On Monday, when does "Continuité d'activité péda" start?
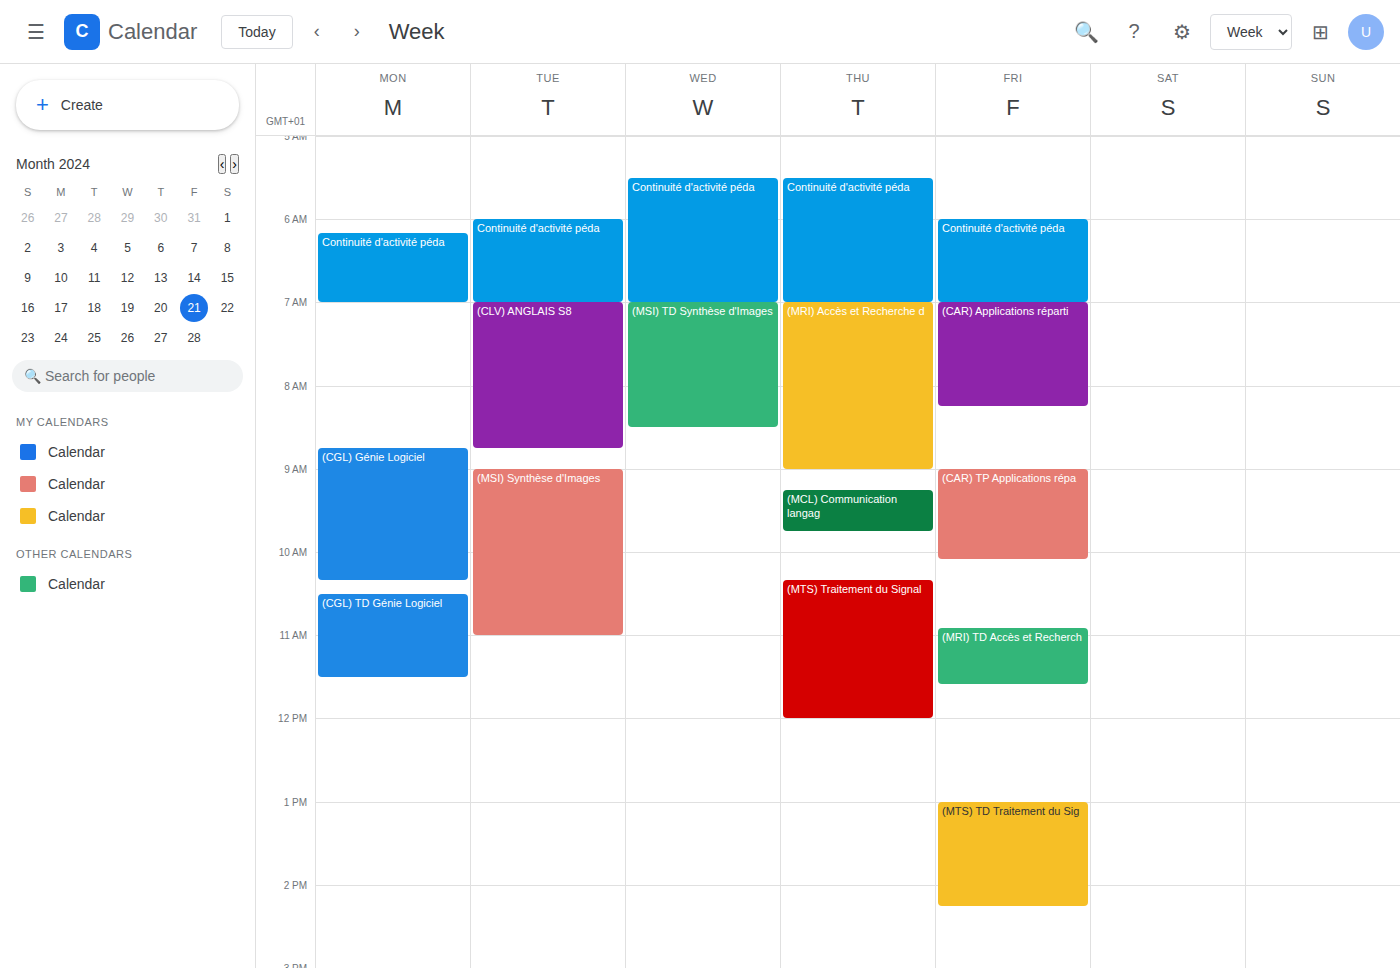
6:10 AM